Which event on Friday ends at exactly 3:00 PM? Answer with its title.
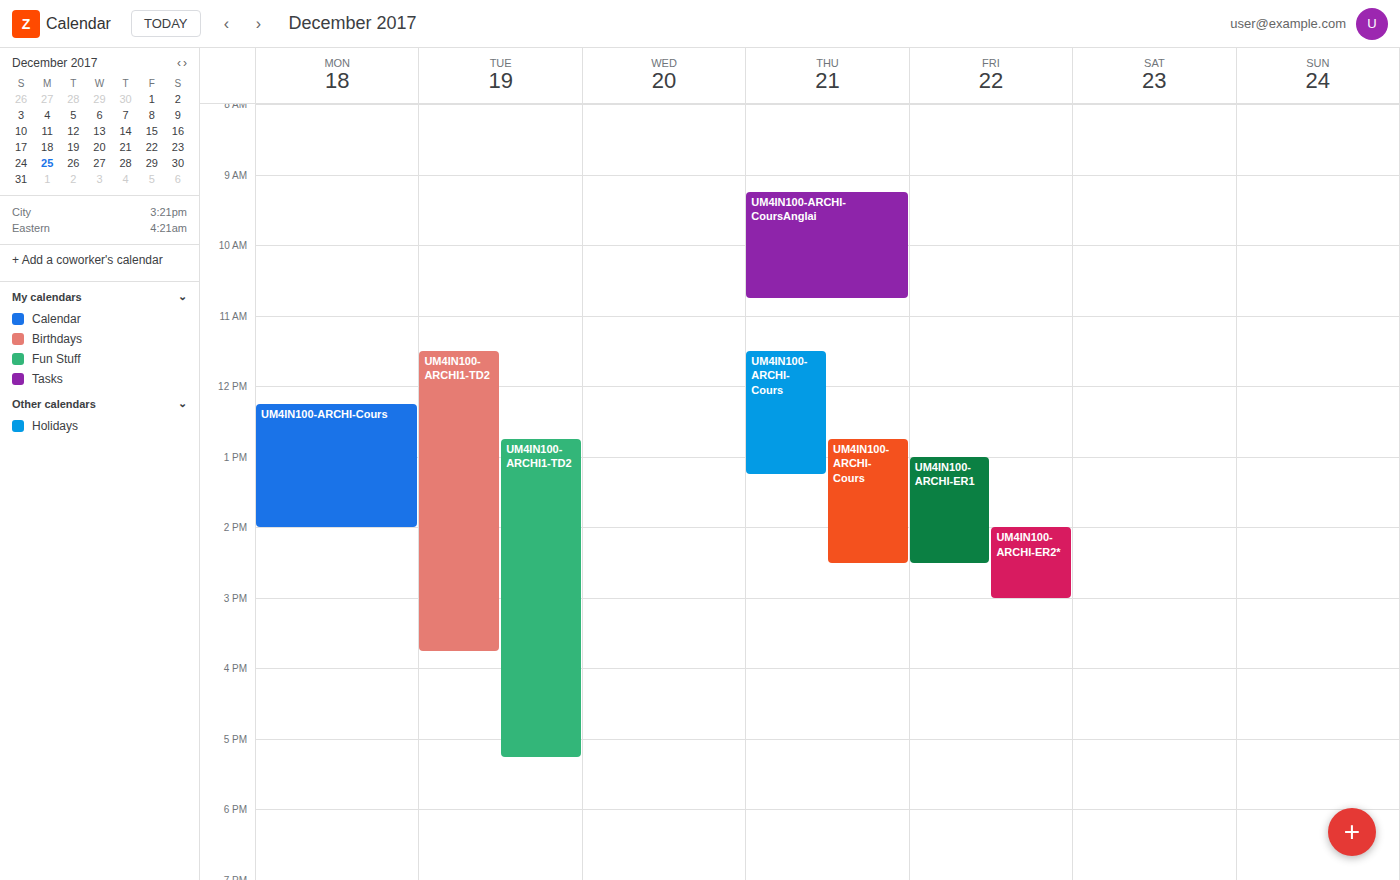
"UM4IN100-ARCHI-ER2*"